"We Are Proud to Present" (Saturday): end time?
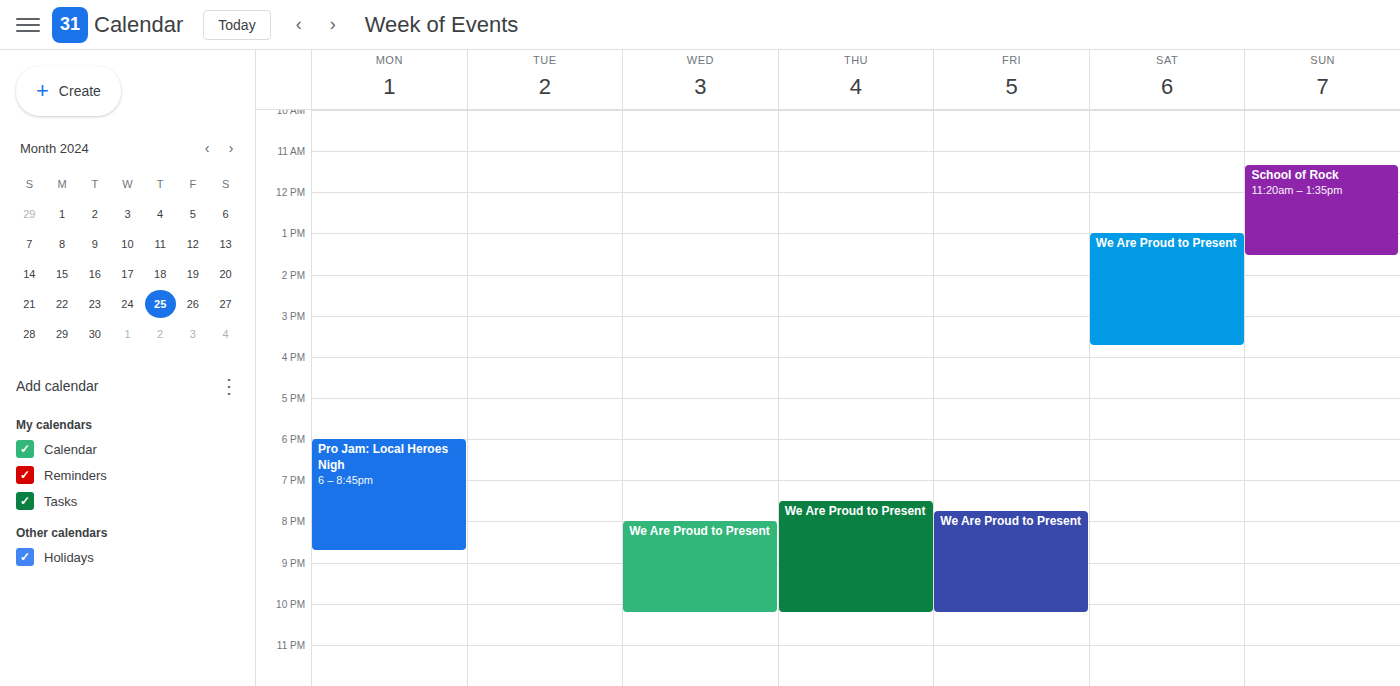
3:45 PM